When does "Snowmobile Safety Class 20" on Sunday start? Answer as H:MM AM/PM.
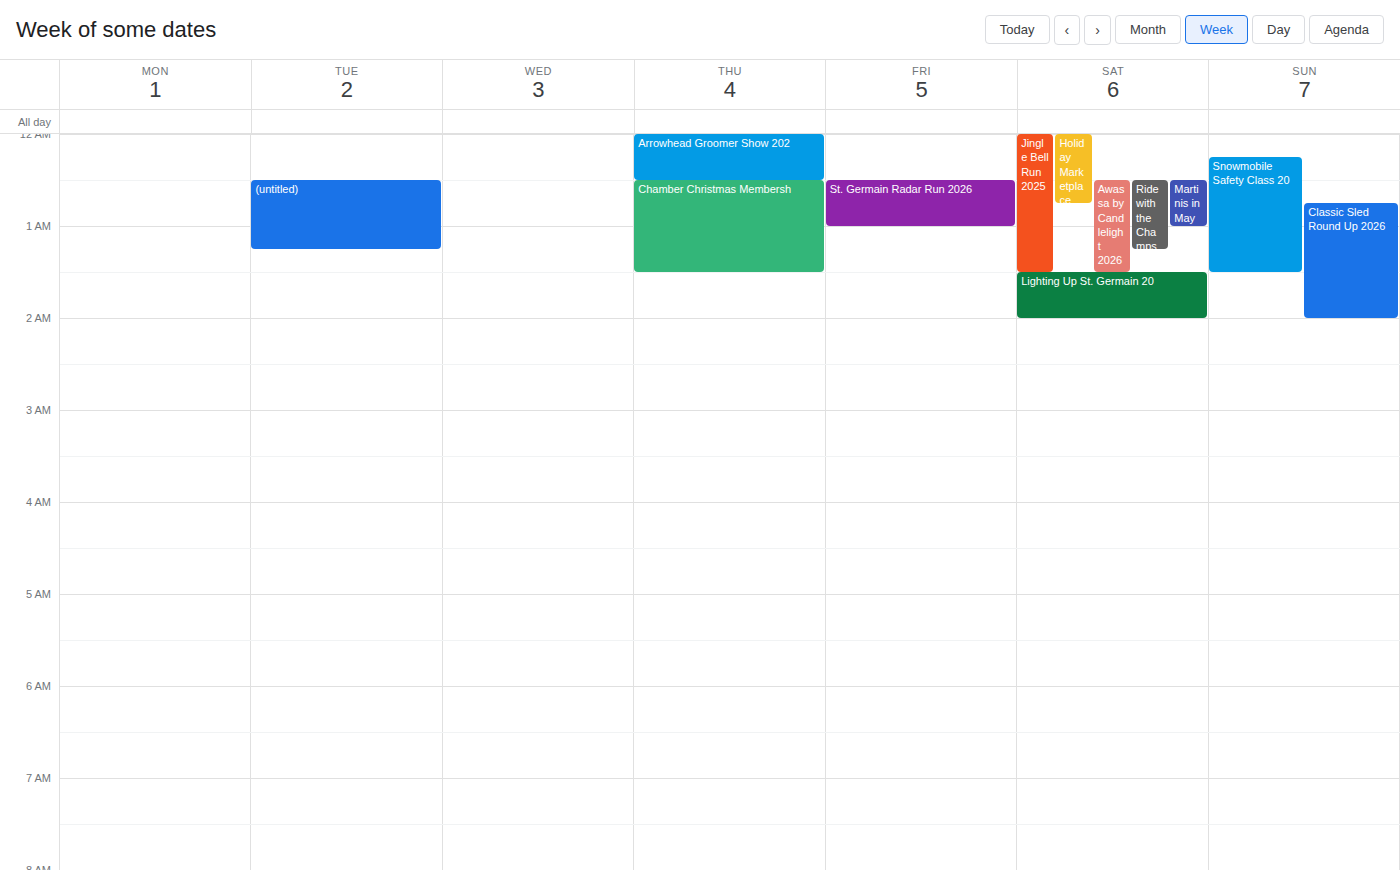
12:15 AM